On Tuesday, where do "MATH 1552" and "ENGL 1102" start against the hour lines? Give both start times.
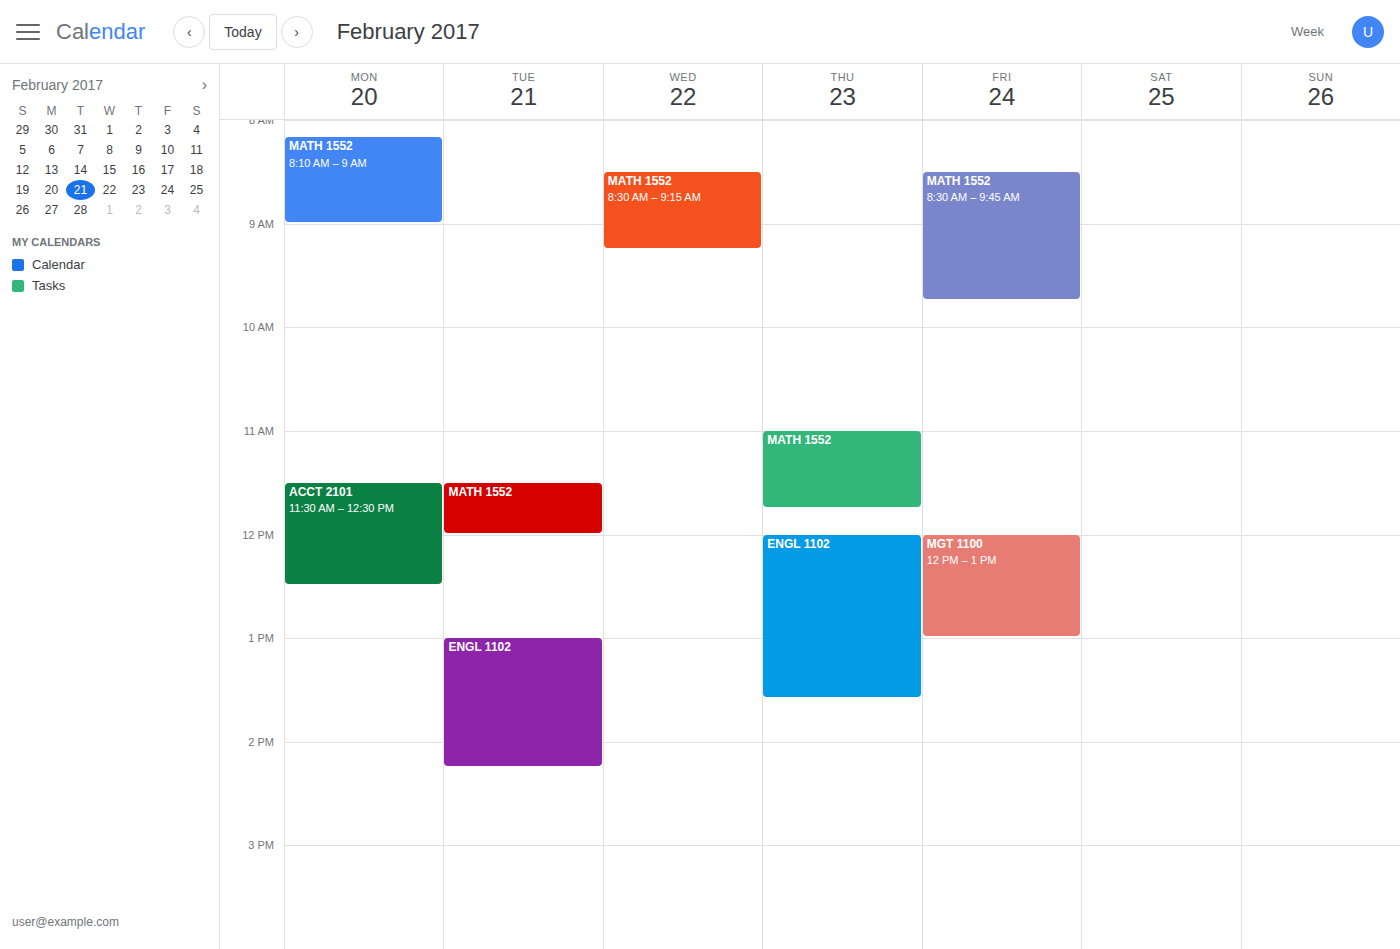
"MATH 1552": 11:30, halfway between the 11:00 and 12:00 lines. "ENGL 1102": 13:00, exactly on the 13:00 line.